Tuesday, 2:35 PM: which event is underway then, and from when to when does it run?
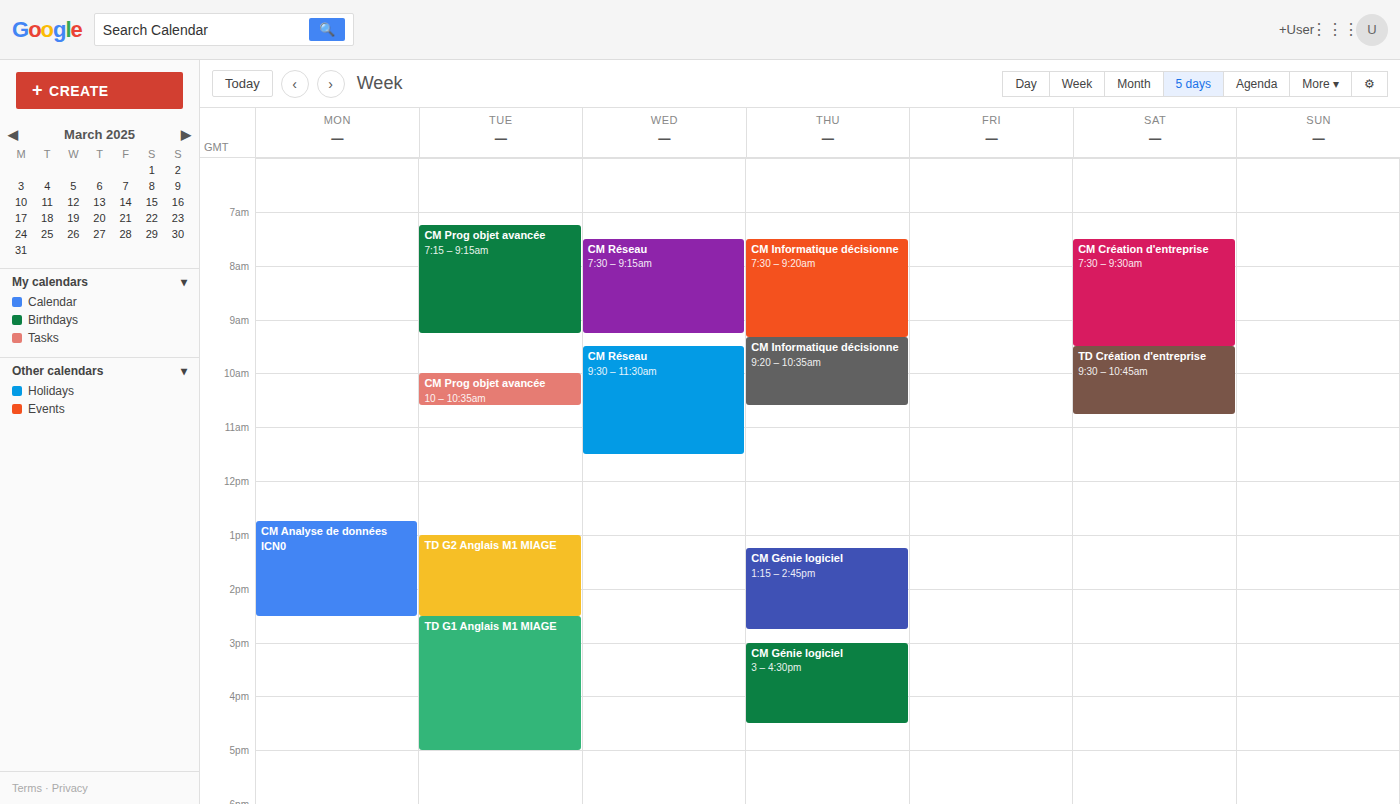
"TD G1 Anglais M1 MIAGE", 2:30 PM to 5:00 PM